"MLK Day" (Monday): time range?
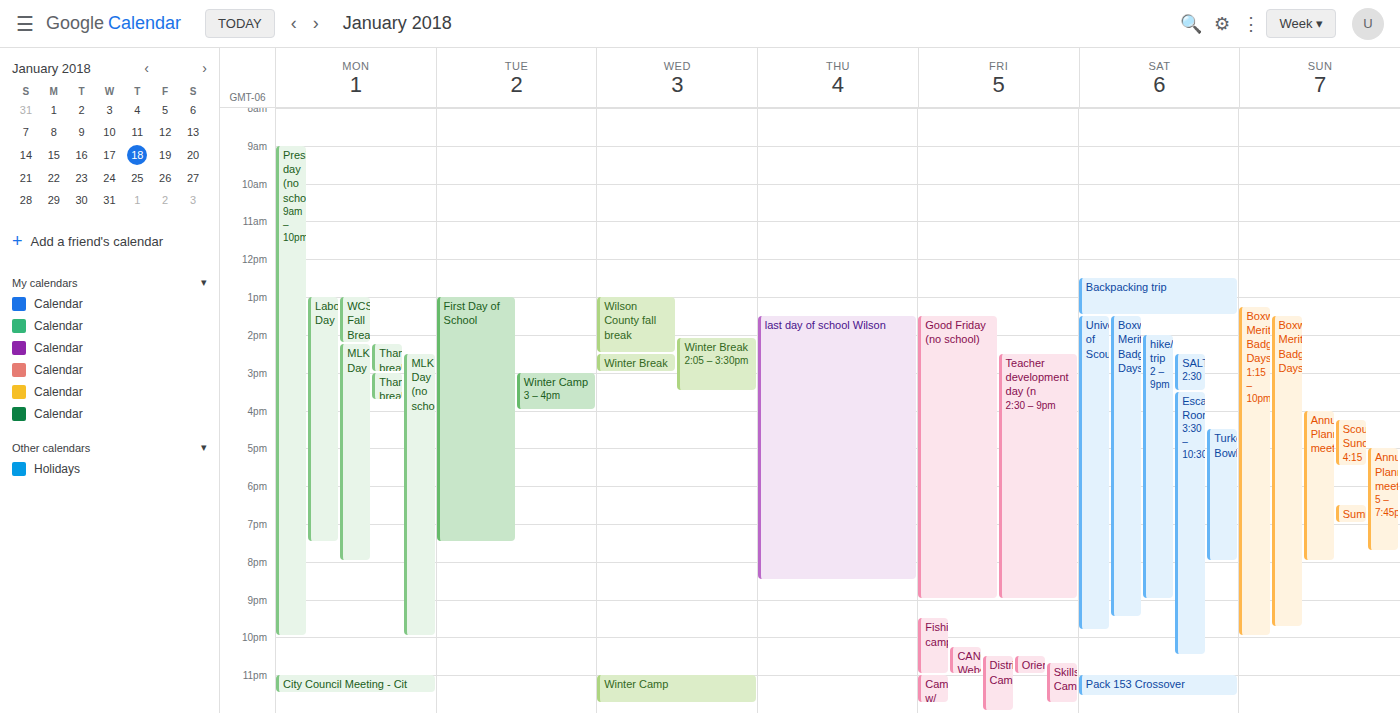
2:15 PM to 8:00 PM